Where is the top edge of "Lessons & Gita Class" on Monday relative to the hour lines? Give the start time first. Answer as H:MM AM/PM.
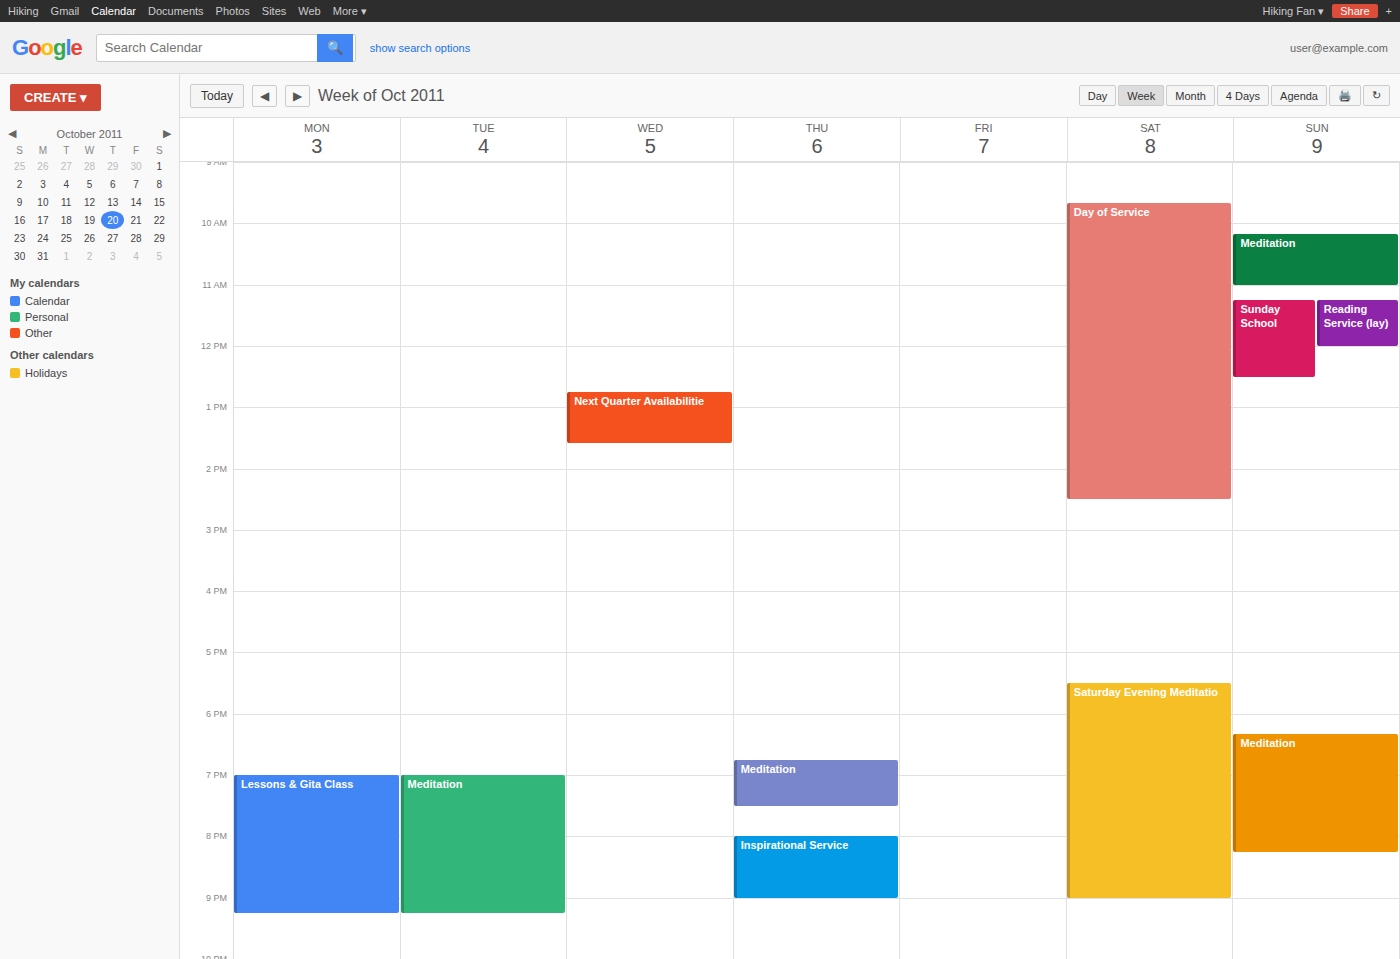
7:00 PM -- exactly on the 7 PM line.